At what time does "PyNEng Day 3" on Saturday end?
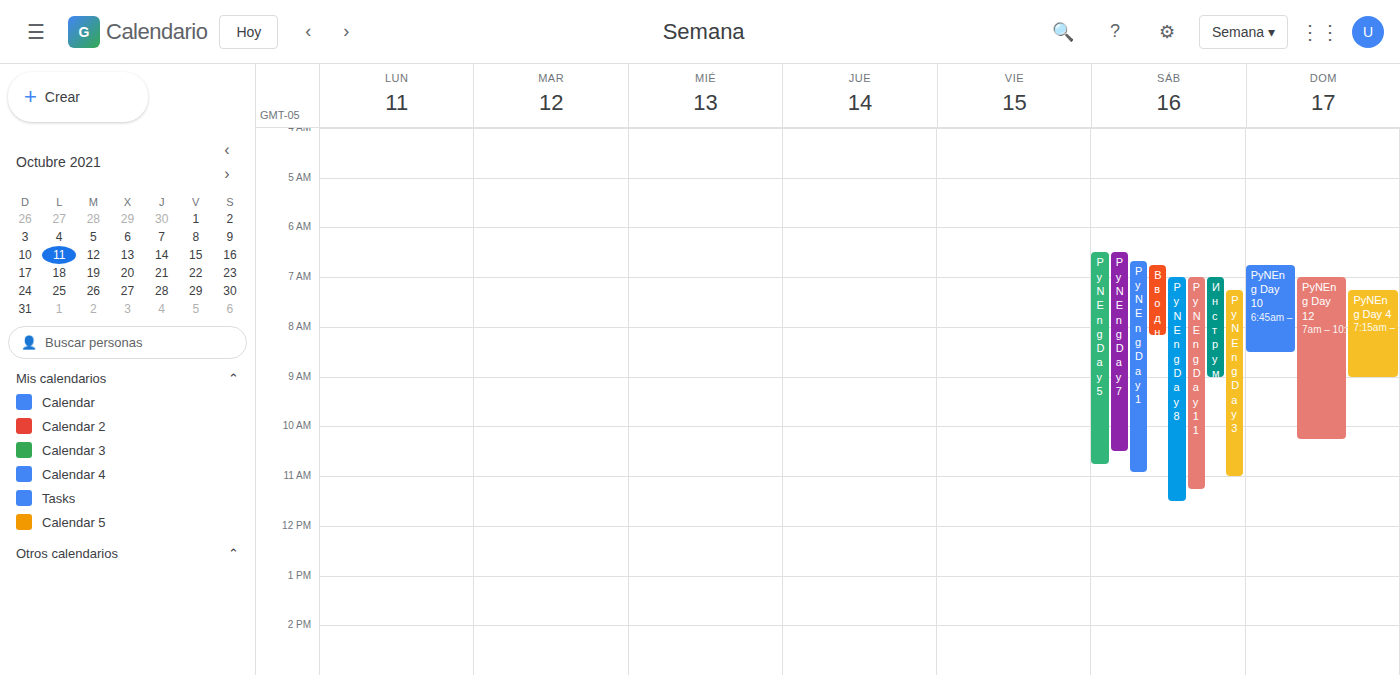
11:00 AM